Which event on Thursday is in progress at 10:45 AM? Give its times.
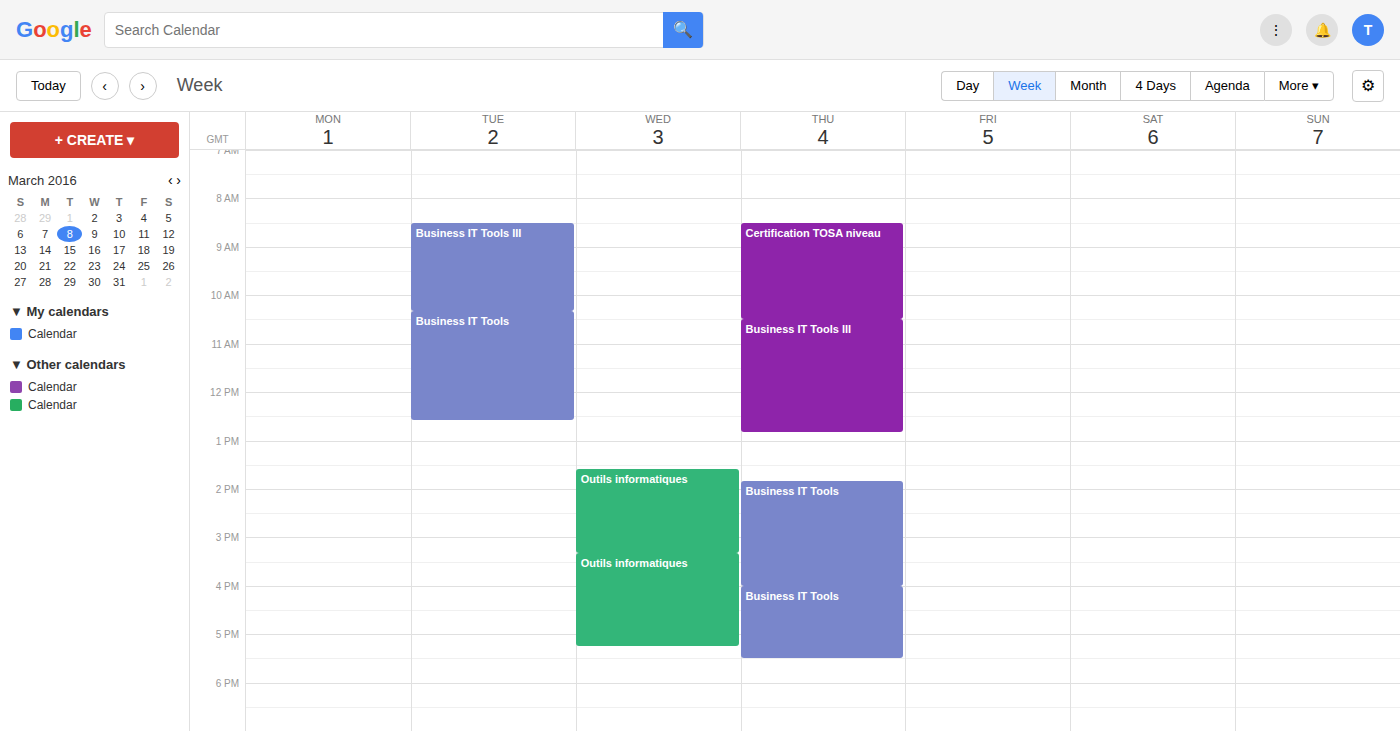
"Business IT Tools III", 10:30 AM to 12:50 PM